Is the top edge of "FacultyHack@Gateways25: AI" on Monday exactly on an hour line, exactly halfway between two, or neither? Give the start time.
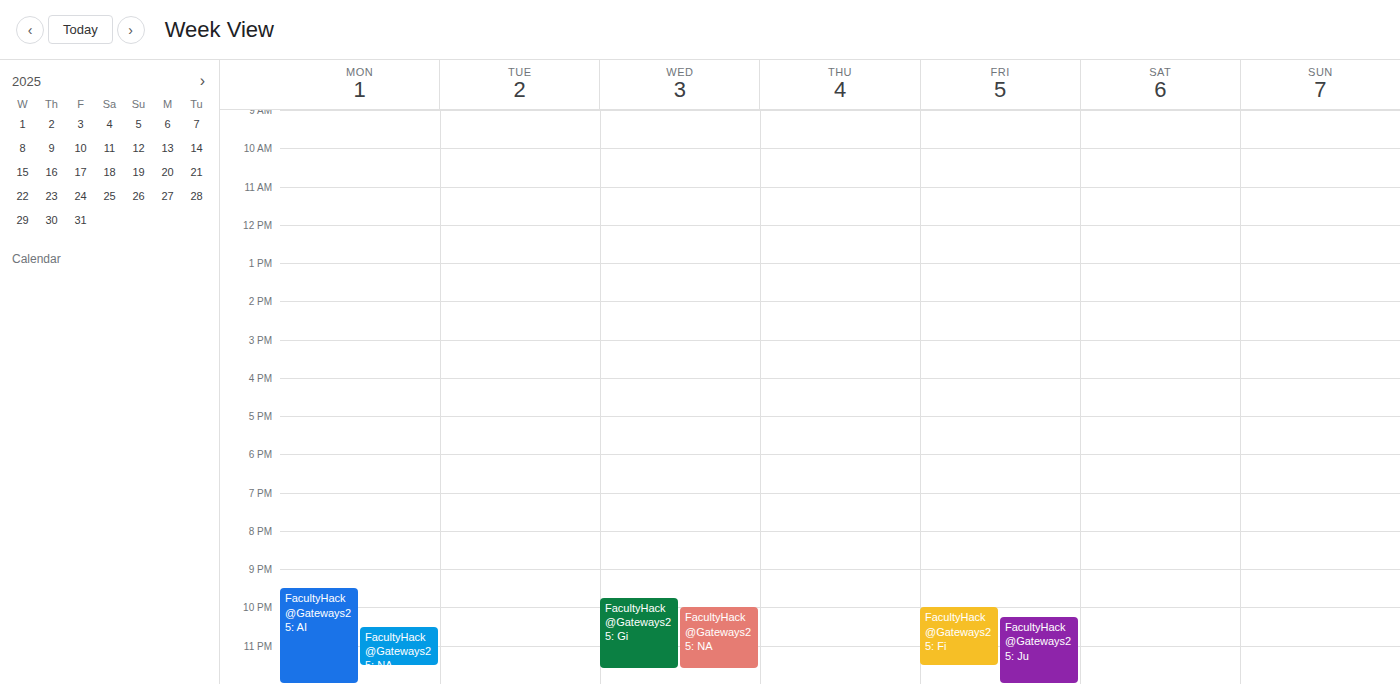
9:30 PM -- halfway between the 9 PM and 10 PM lines.